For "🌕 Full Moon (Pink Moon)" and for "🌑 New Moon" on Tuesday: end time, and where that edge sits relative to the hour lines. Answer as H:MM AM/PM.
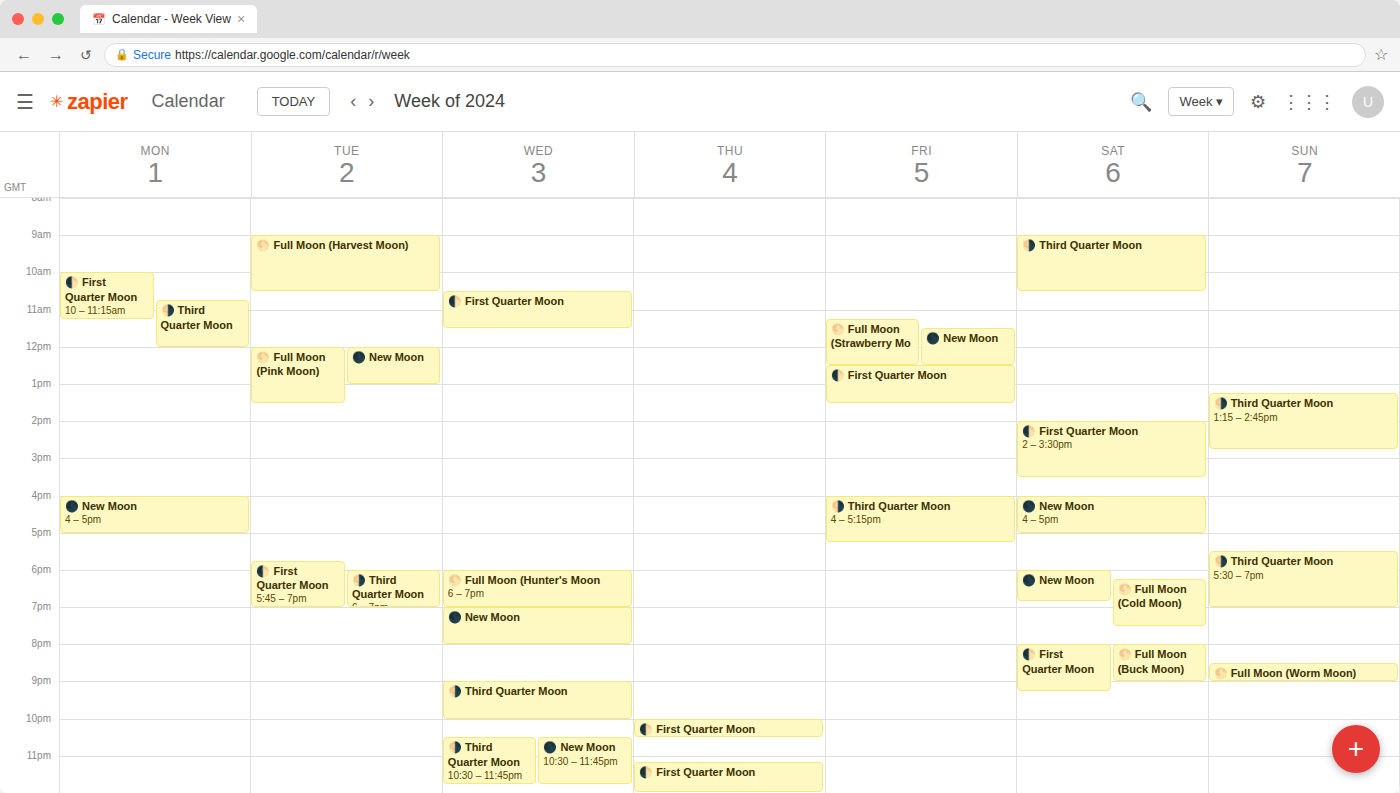
"🌕 Full Moon (Pink Moon)": 1:30 PM, halfway between the 1 PM and 2 PM lines. "🌑 New Moon": 1:00 PM, exactly on the 1 PM line.